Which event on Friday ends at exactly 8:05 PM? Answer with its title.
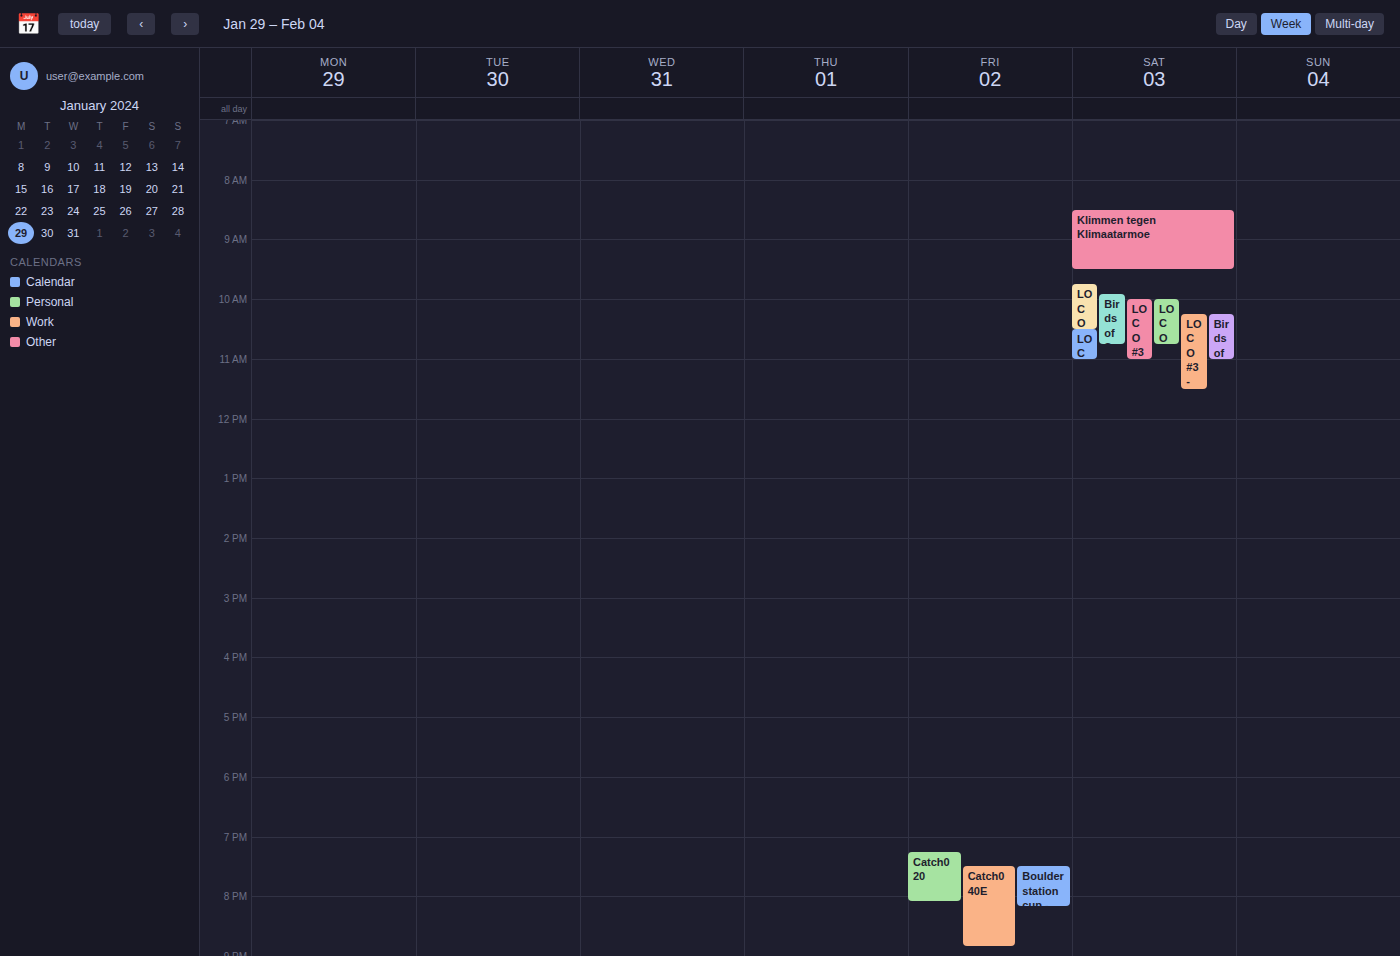
"Catch020"